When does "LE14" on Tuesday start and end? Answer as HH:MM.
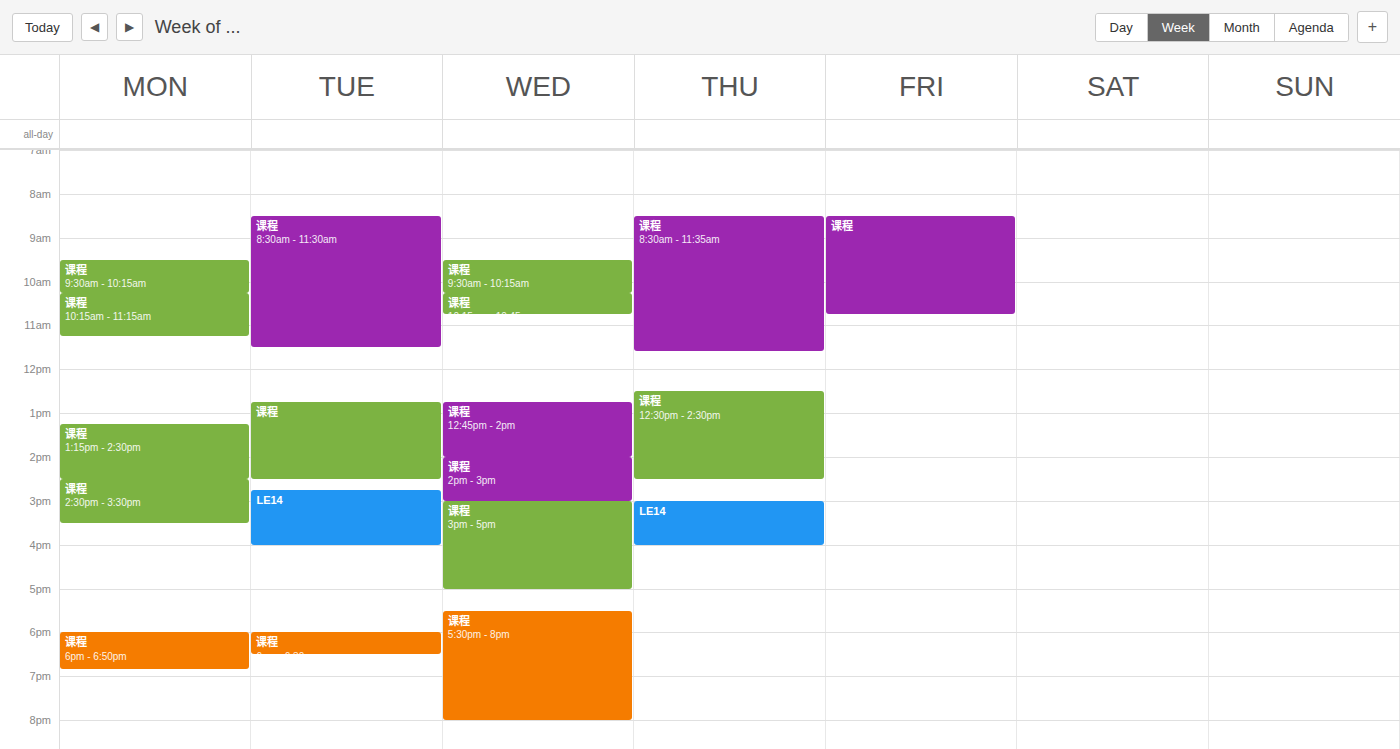
14:45 to 16:00